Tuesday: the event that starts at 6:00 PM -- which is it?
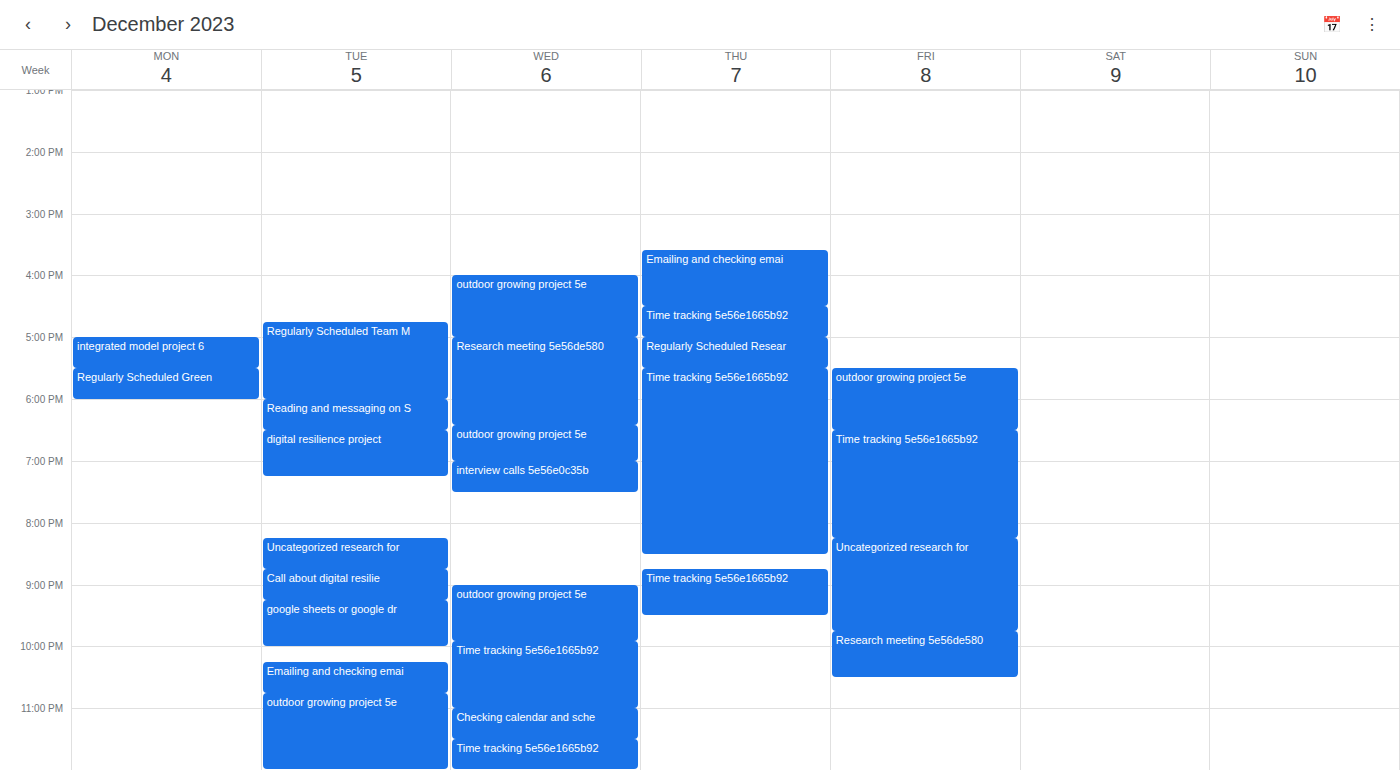
"Reading and messaging on S"